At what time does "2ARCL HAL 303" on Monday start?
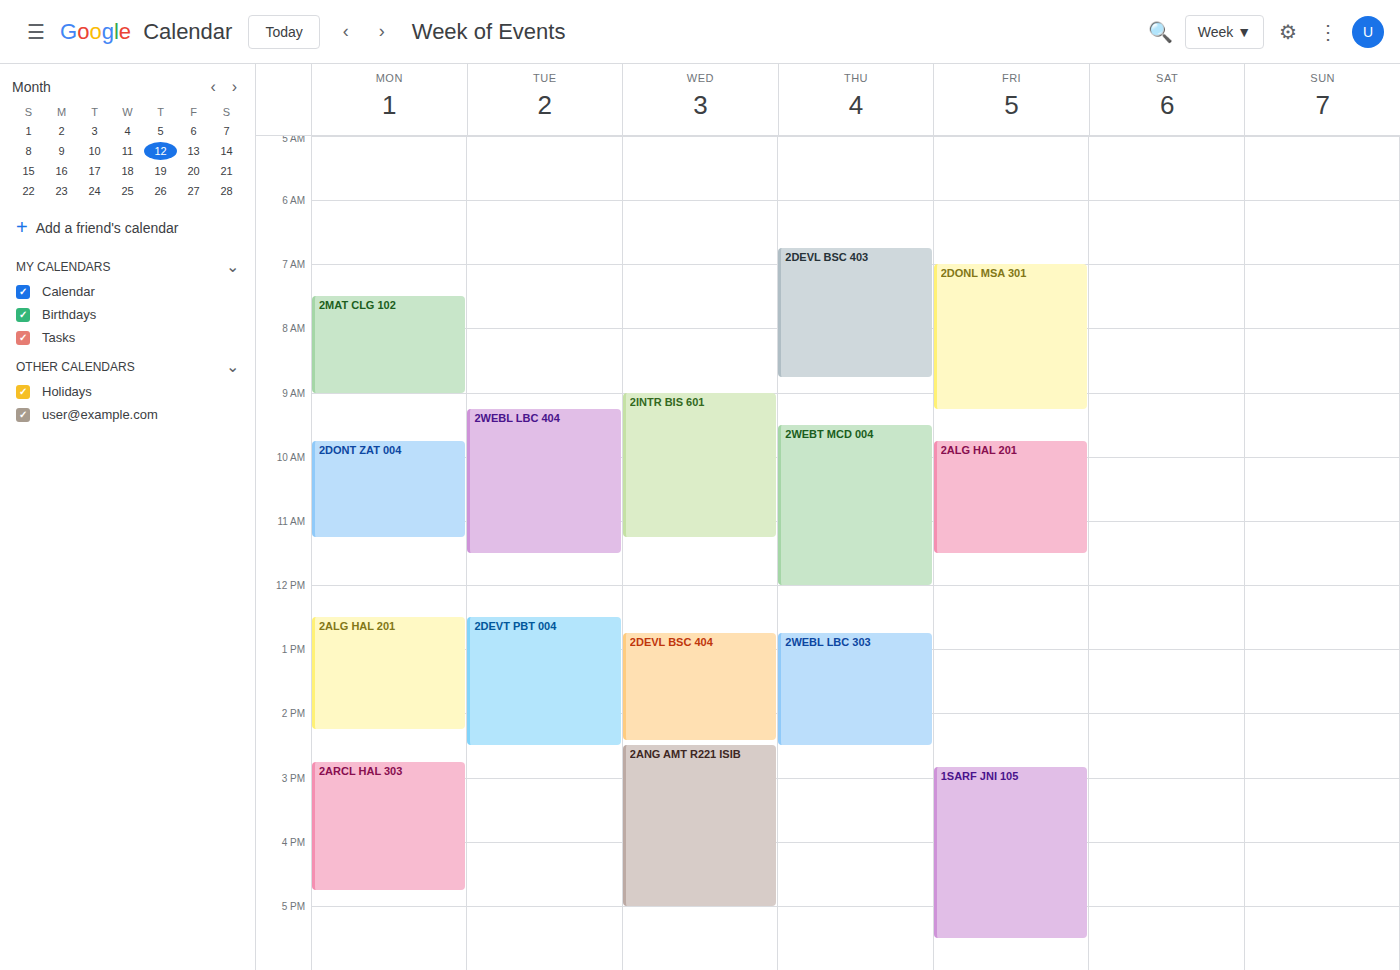
2:45 PM